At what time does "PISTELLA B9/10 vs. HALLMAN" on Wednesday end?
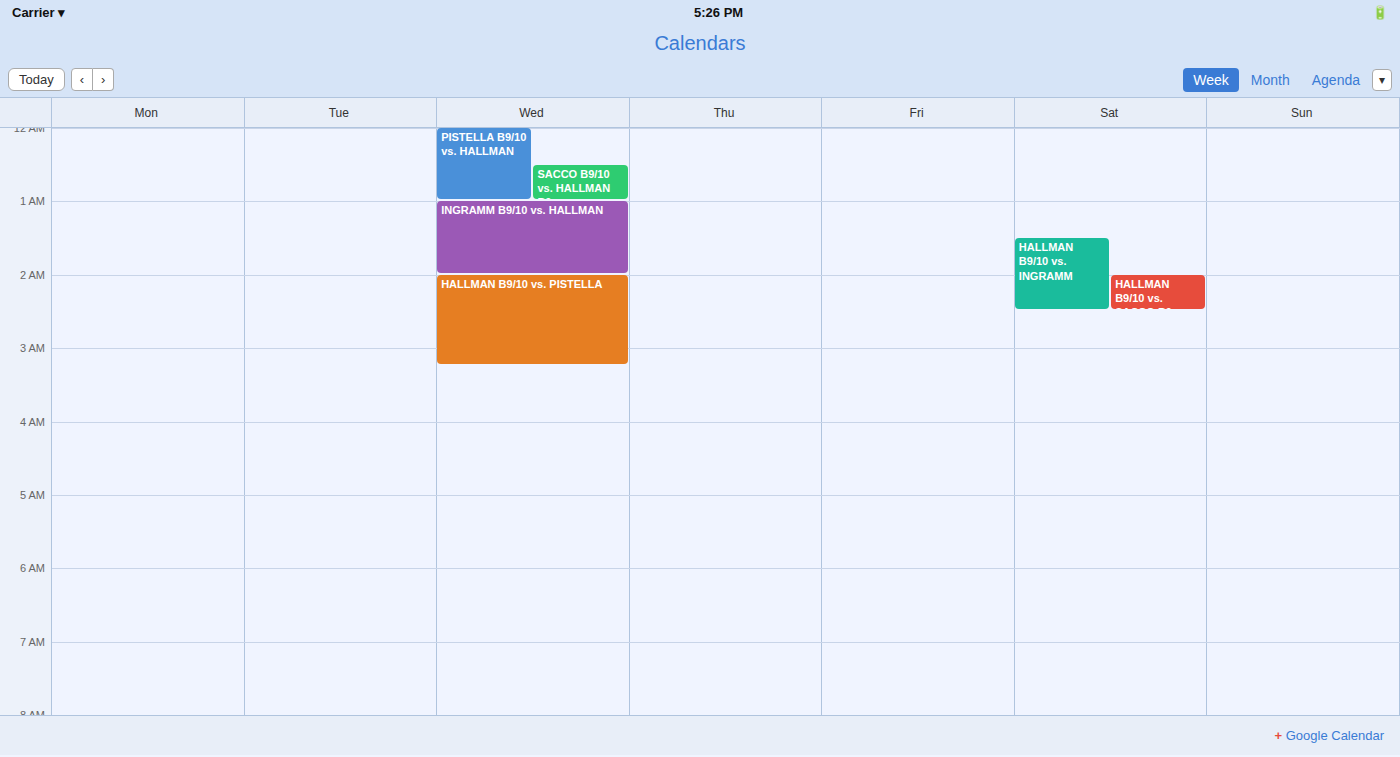
1:00 AM